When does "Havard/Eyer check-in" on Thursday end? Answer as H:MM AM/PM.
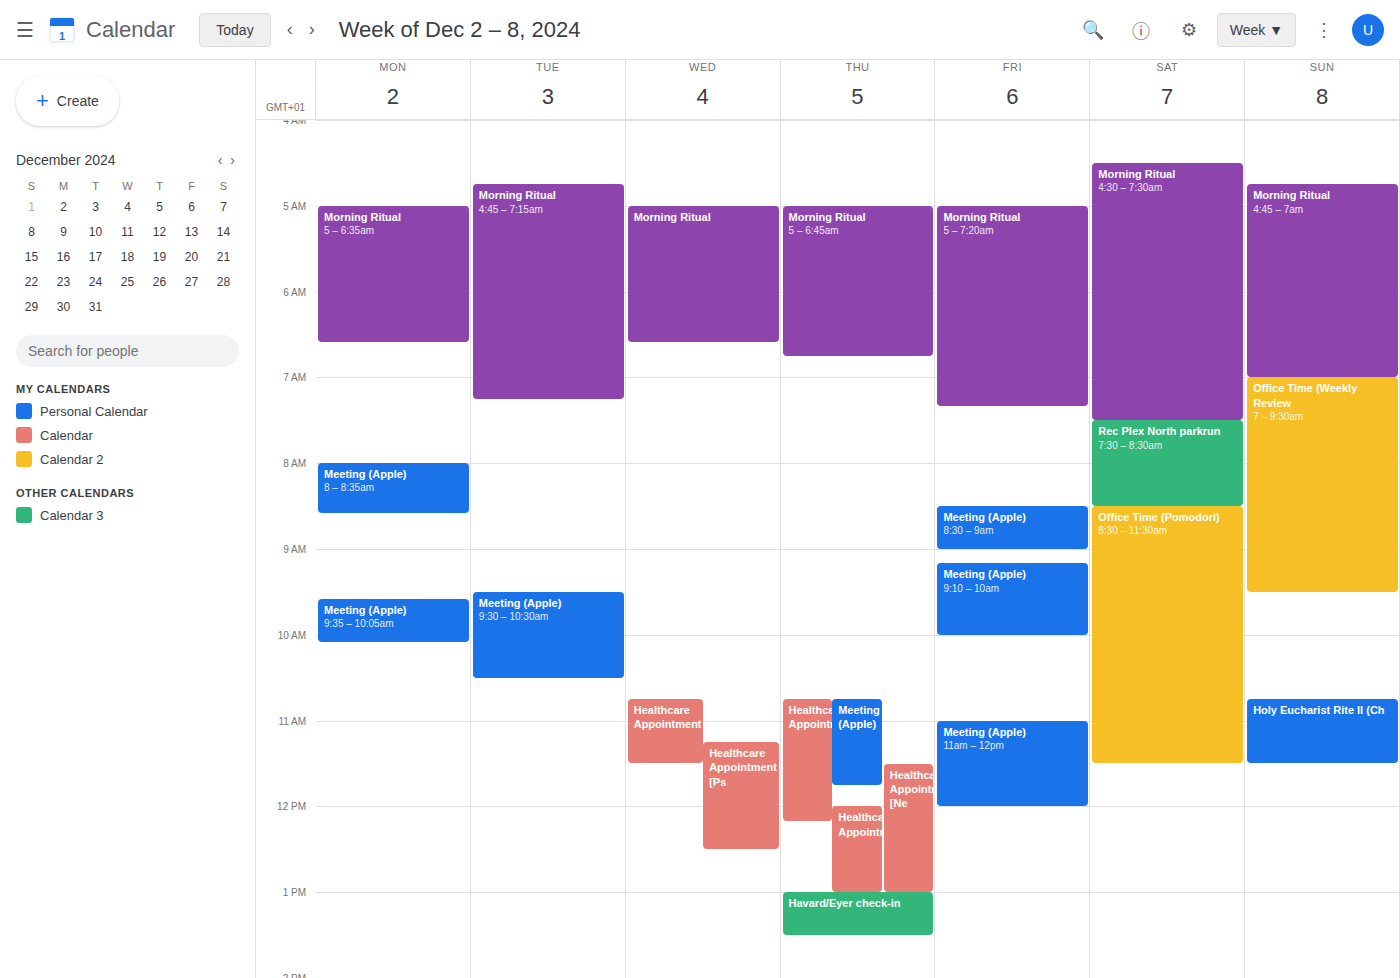
1:30 PM